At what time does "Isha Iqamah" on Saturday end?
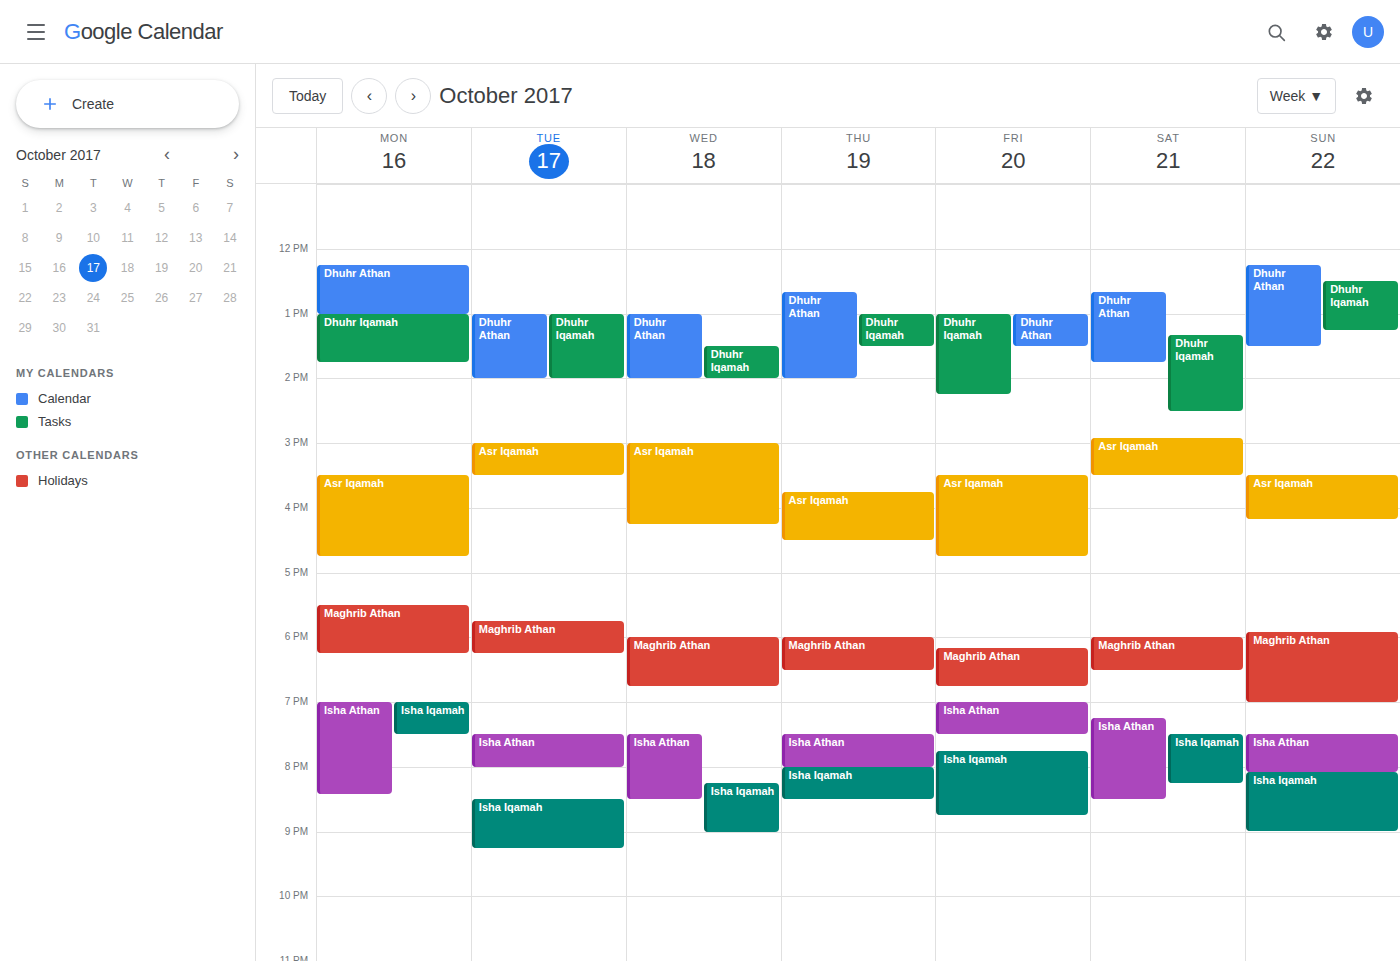
8:15 PM